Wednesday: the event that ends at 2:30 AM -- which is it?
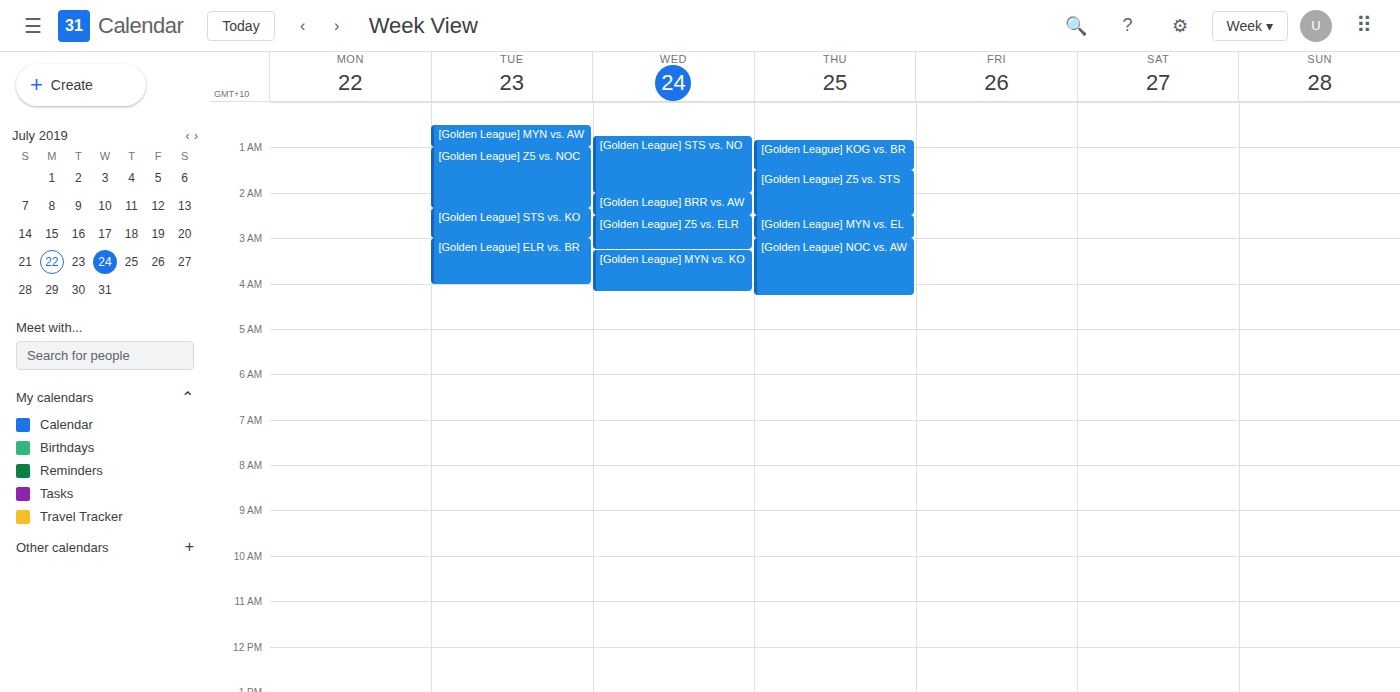
"[Golden League] BRR vs. AW"